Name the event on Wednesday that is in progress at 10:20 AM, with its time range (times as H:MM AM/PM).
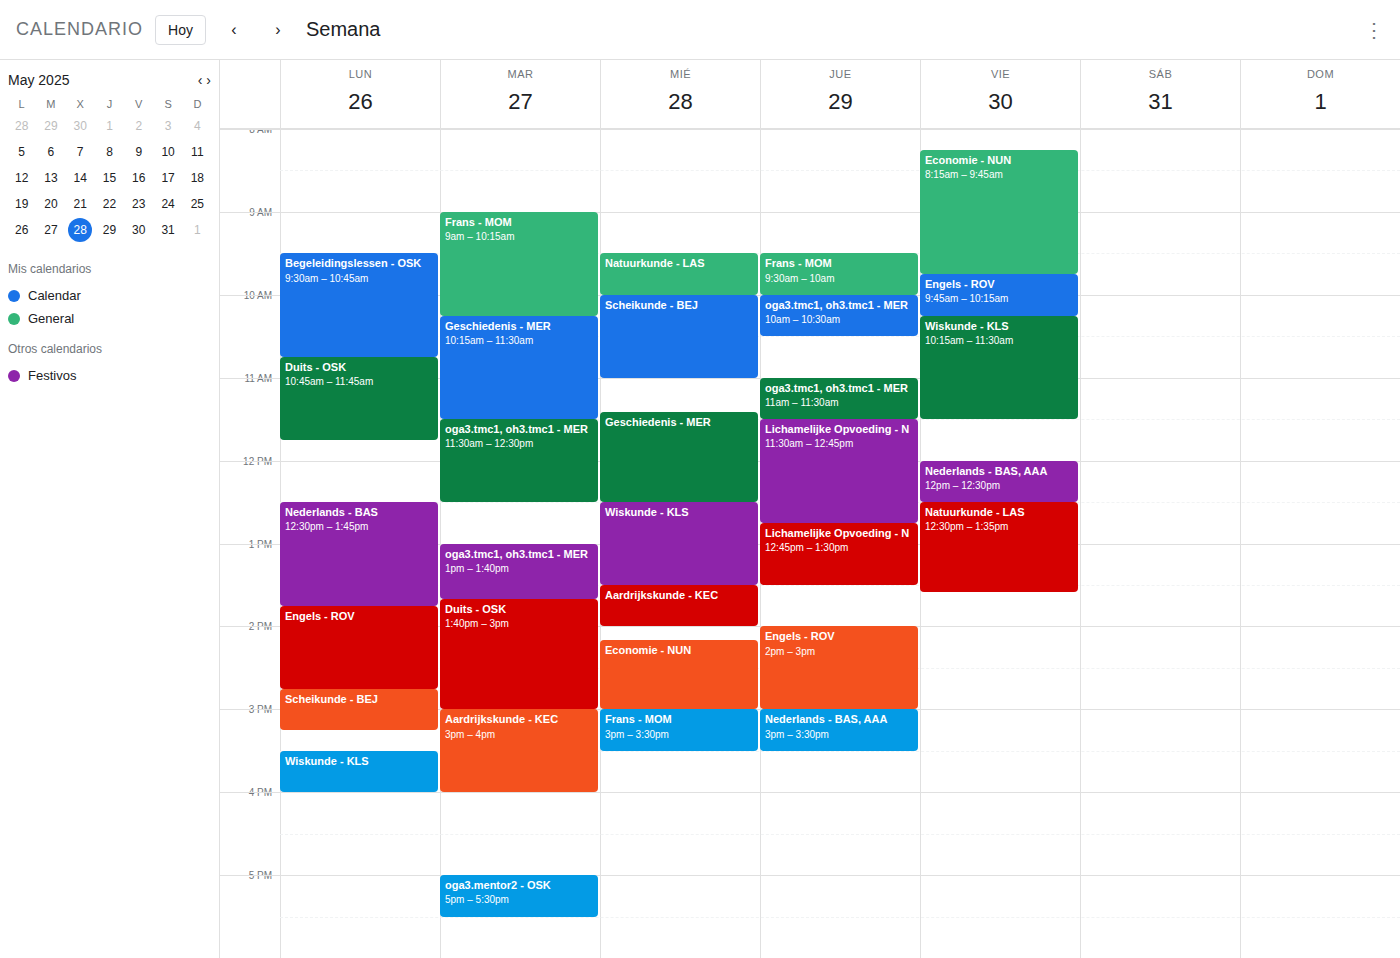
"Scheikunde - BEJ", 10:00 AM to 11:00 AM